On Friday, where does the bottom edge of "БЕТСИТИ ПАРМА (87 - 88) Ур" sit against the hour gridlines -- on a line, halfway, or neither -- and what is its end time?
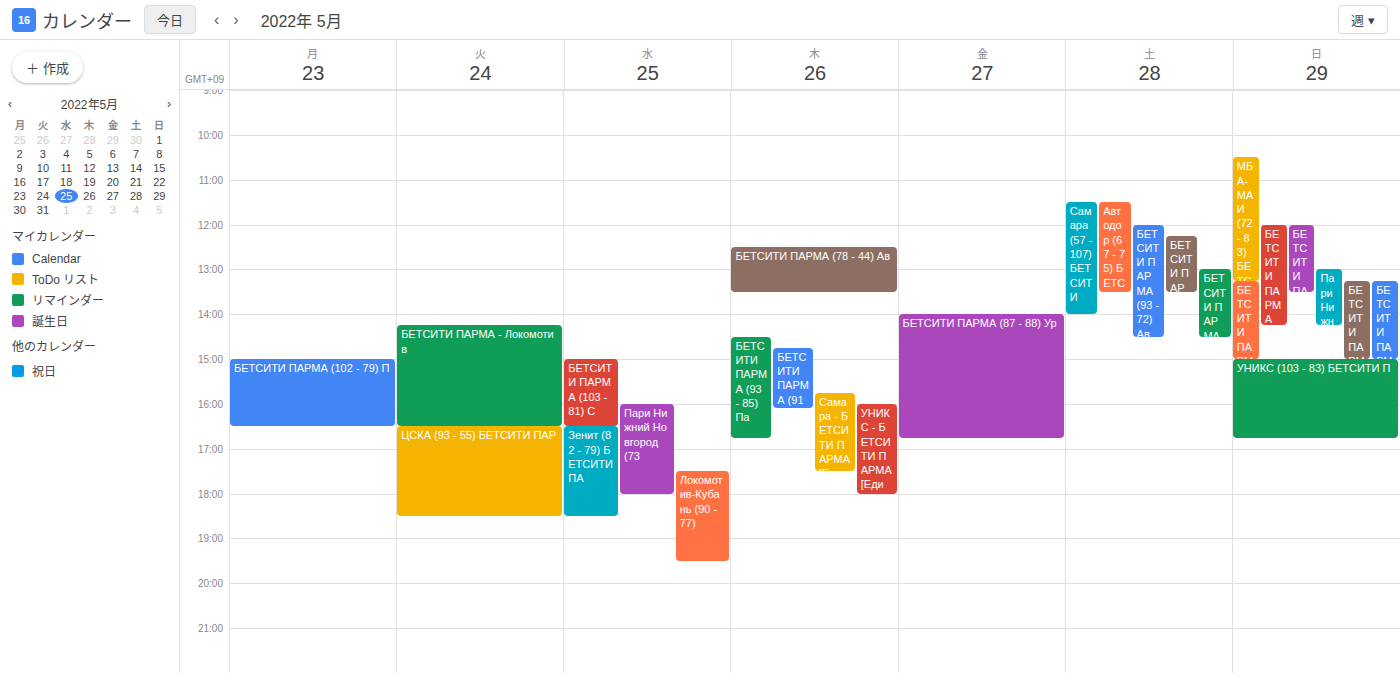
4:45 PM -- neither: three quarters of the way from the 4 PM line to the 5 PM line.